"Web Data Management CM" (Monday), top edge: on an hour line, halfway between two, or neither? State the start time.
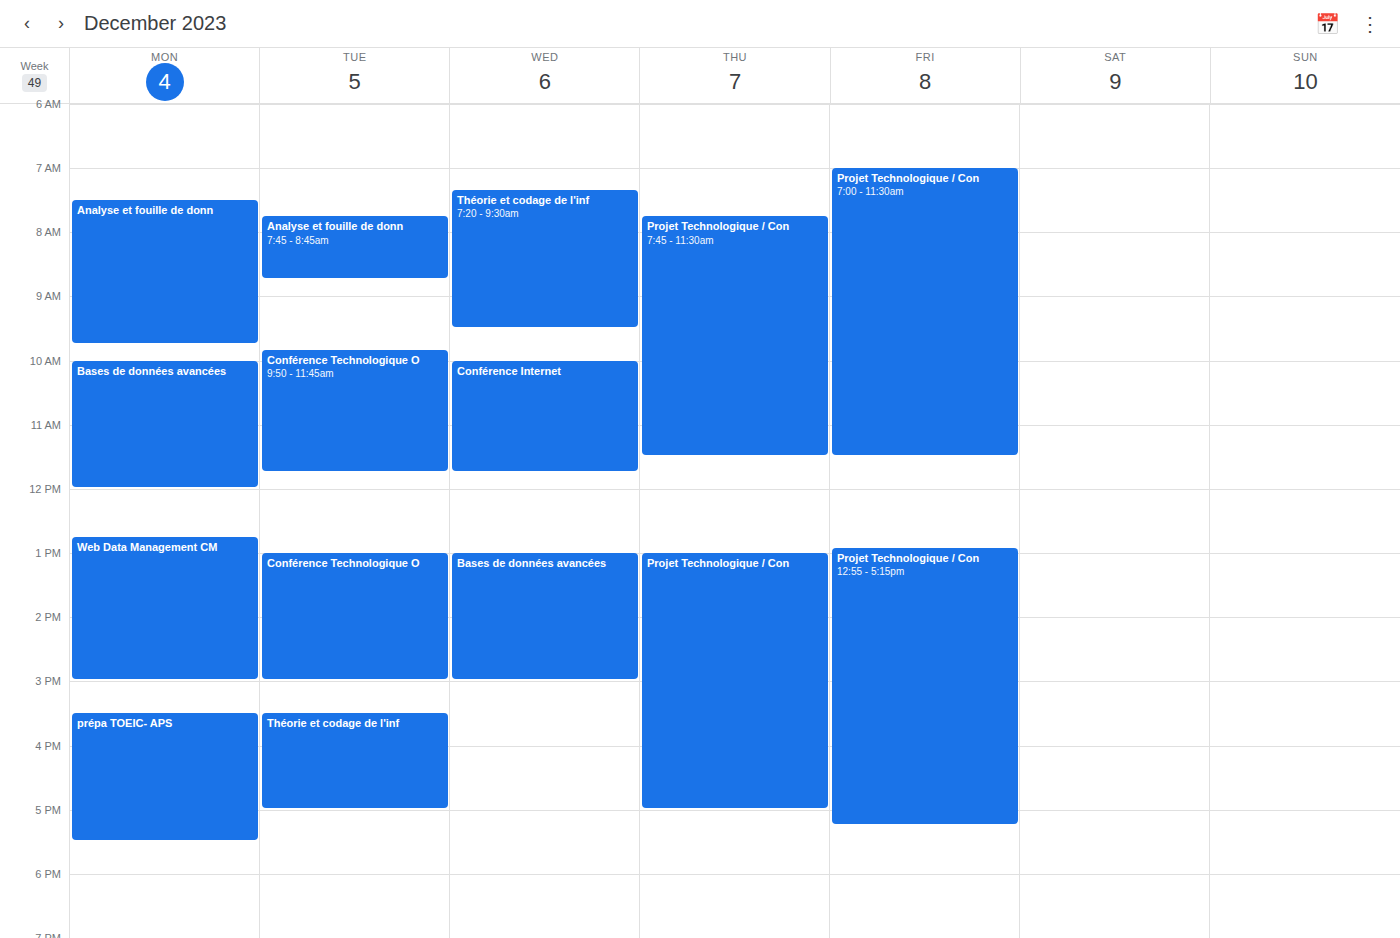
12:45 PM -- neither: three quarters of the way from the 12 PM line to the 1 PM line.